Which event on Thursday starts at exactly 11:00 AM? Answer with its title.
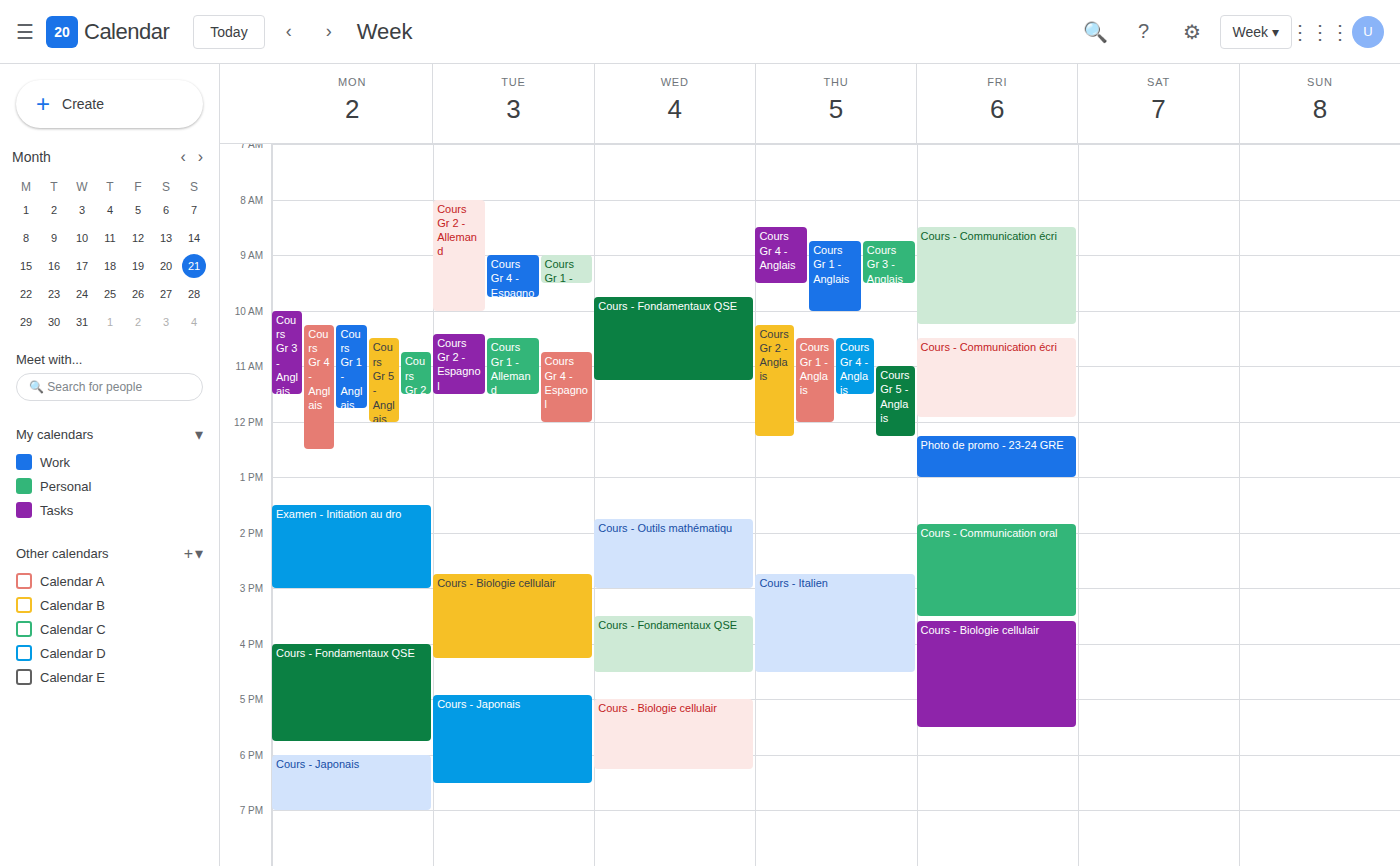
"Cours Gr 5 - Anglais"